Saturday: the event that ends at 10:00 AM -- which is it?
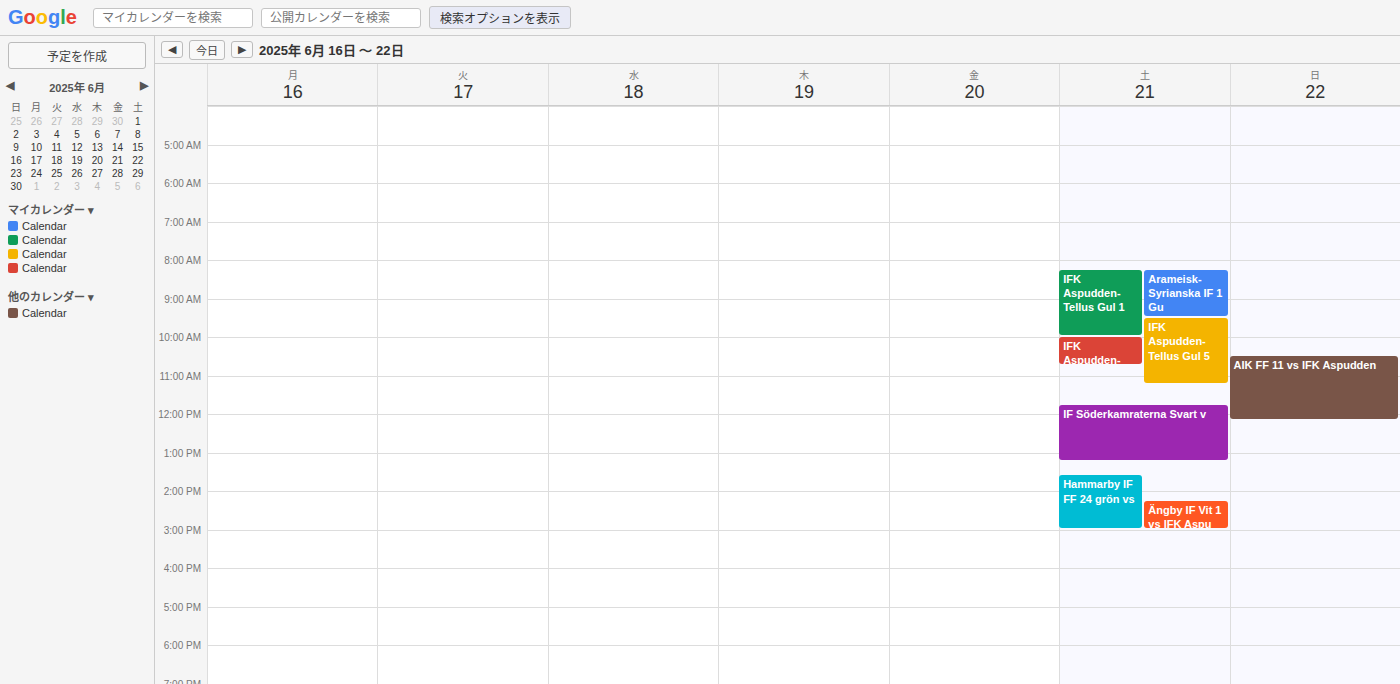
"IFK Aspudden-Tellus Gul 1"